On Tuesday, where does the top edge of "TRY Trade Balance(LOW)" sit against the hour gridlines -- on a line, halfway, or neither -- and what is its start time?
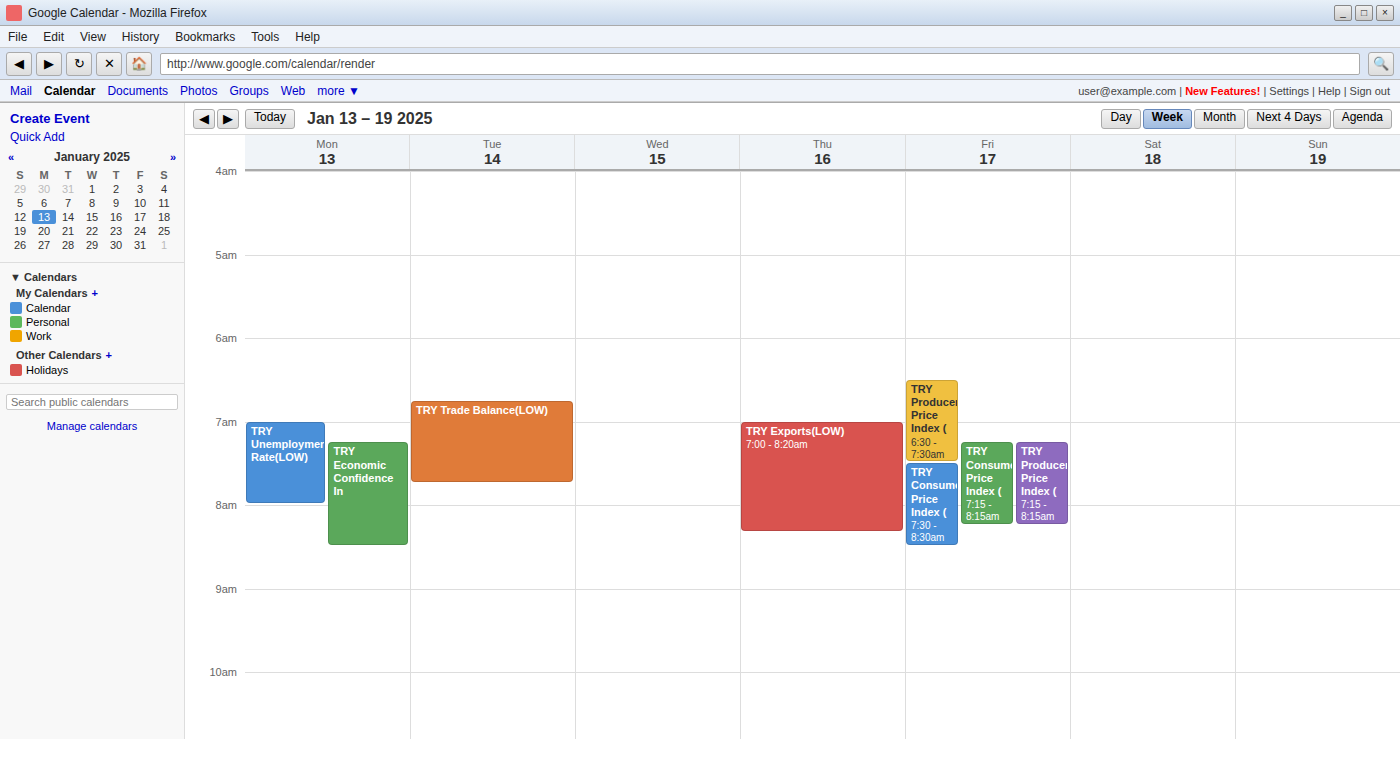
6:45 AM -- neither: three quarters of the way from the 6 AM line to the 7 AM line.